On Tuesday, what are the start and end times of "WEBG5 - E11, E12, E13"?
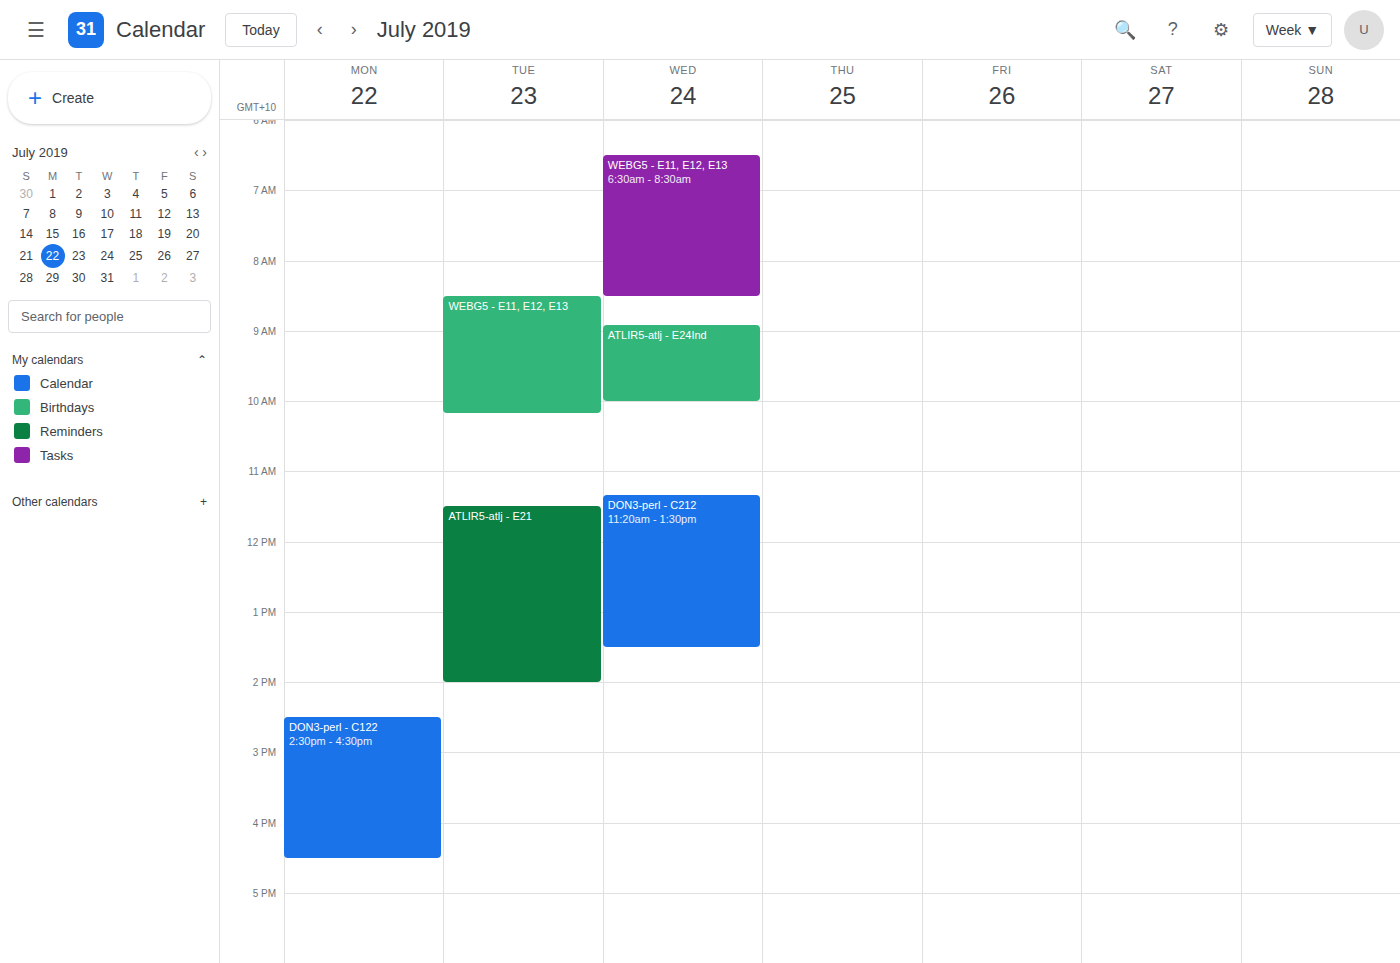
8:30 AM to 10:10 AM